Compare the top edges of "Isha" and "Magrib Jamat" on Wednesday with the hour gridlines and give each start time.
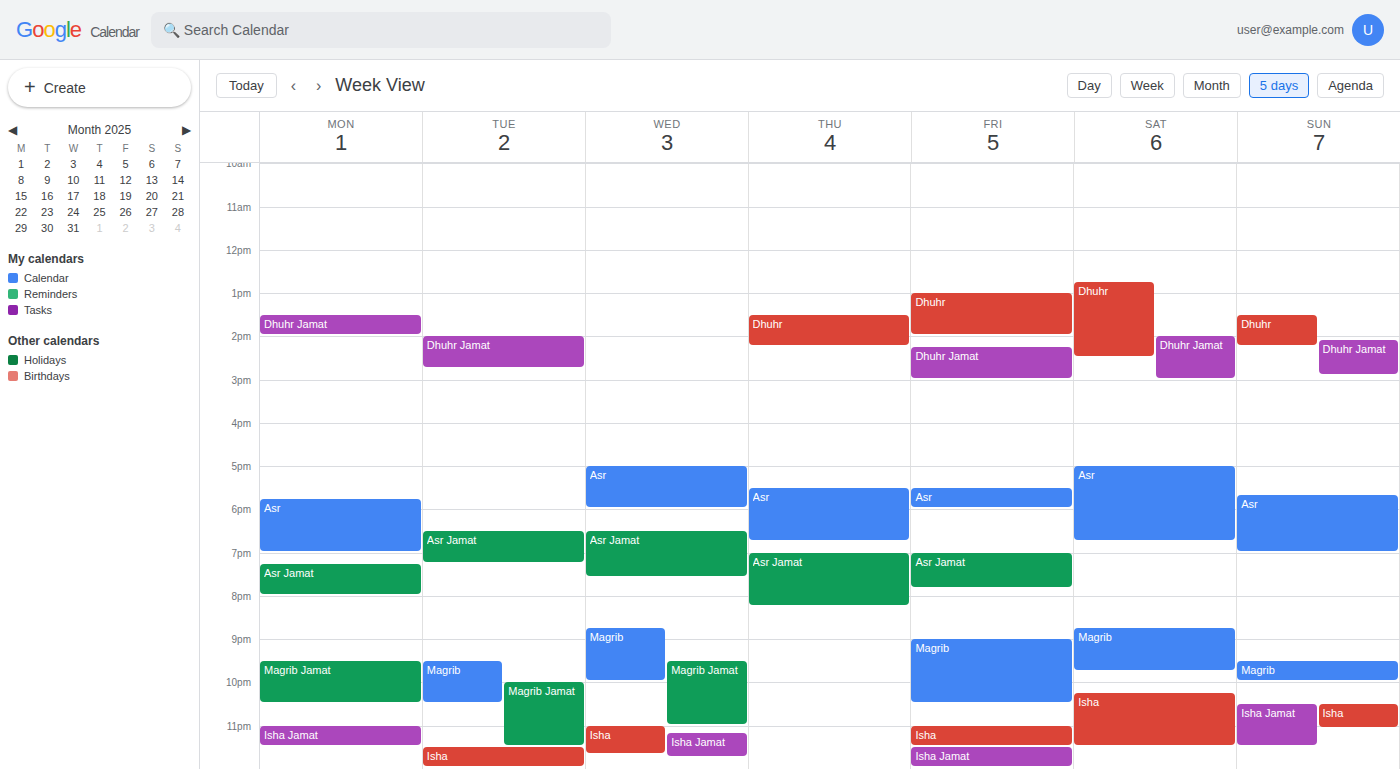
"Isha": 11:00 PM, exactly on the 11 PM line. "Magrib Jamat": 9:30 PM, halfway between the 9 PM and 10 PM lines.